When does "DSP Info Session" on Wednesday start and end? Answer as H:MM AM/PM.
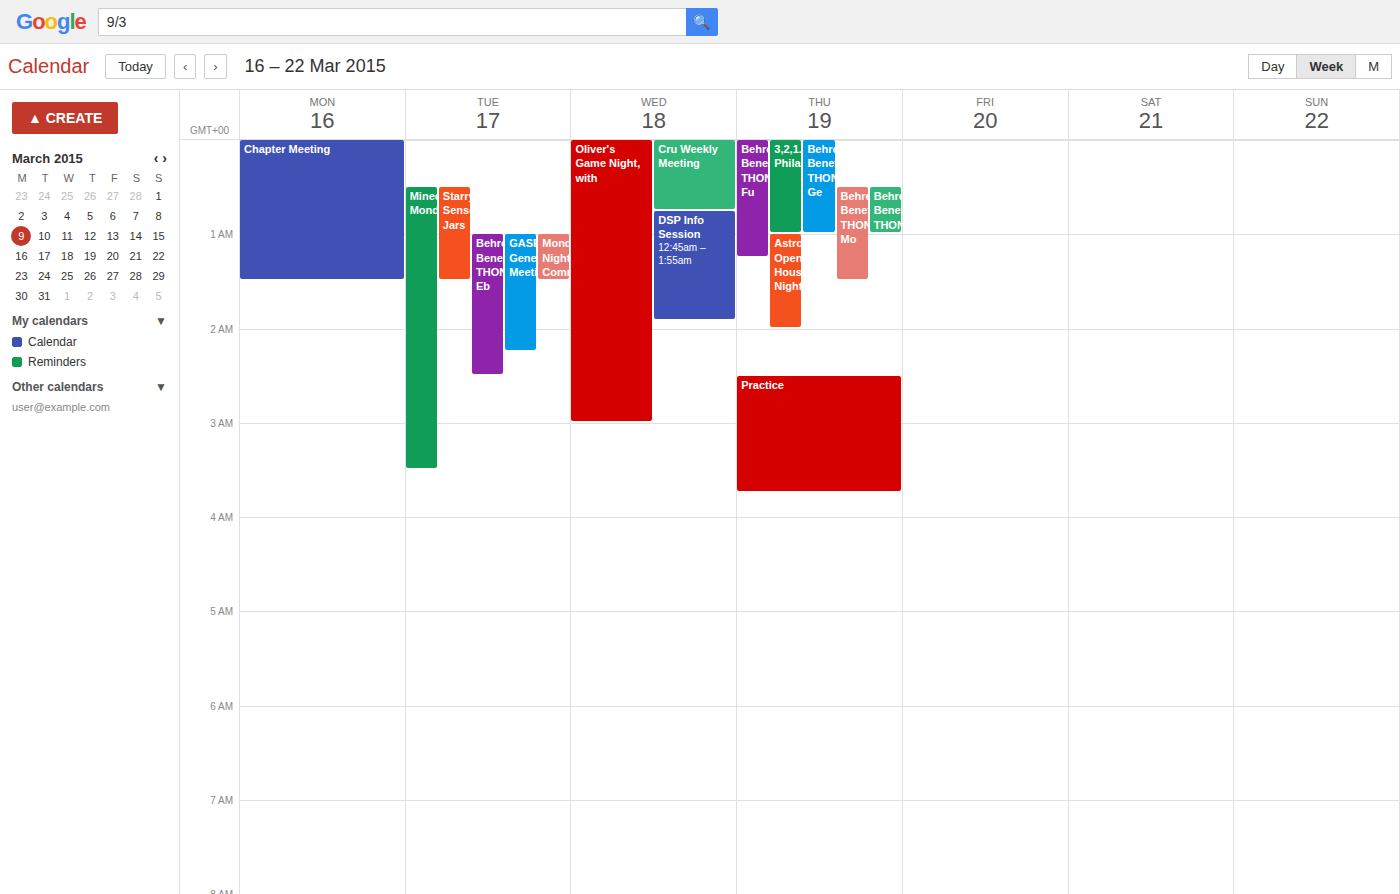
12:45 AM to 1:55 AM